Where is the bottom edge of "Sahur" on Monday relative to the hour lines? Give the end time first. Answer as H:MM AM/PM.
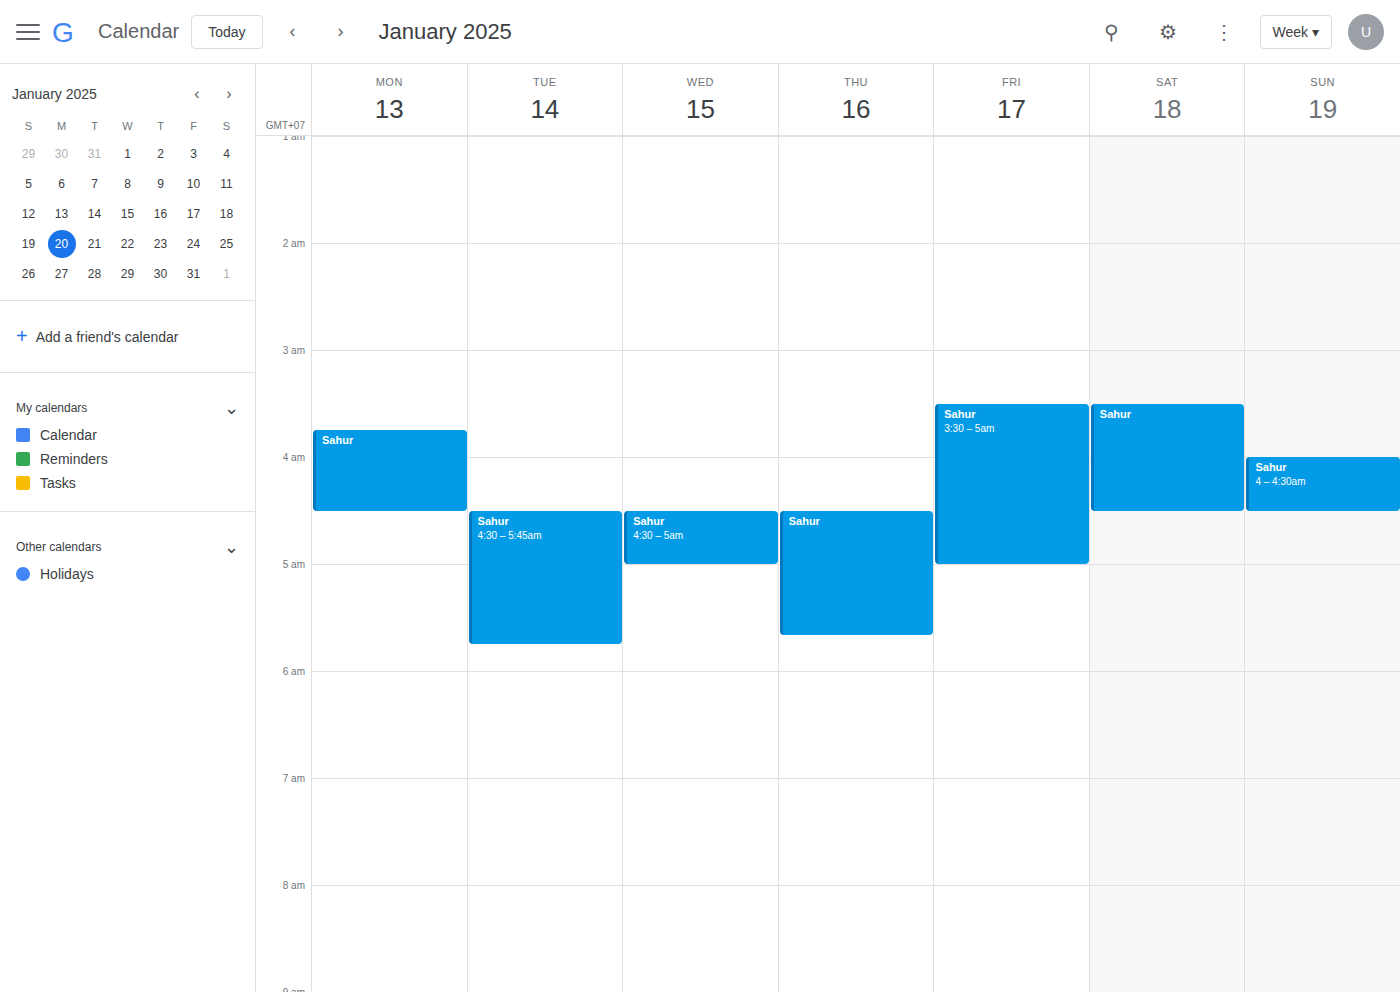
4:30 AM -- halfway between the 4 AM and 5 AM lines.